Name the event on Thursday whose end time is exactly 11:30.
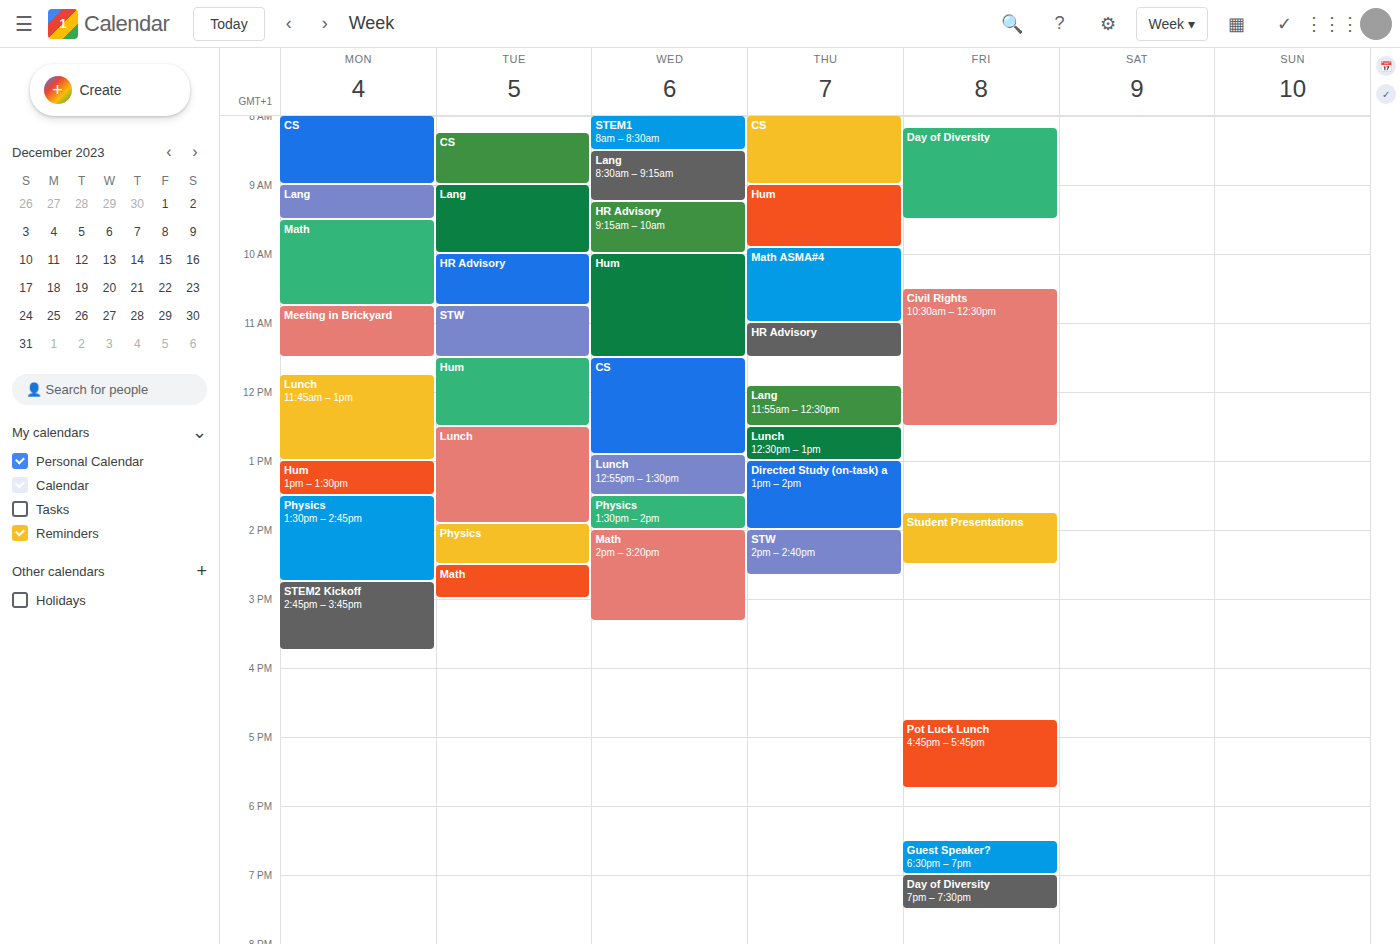
"HR Advisory"